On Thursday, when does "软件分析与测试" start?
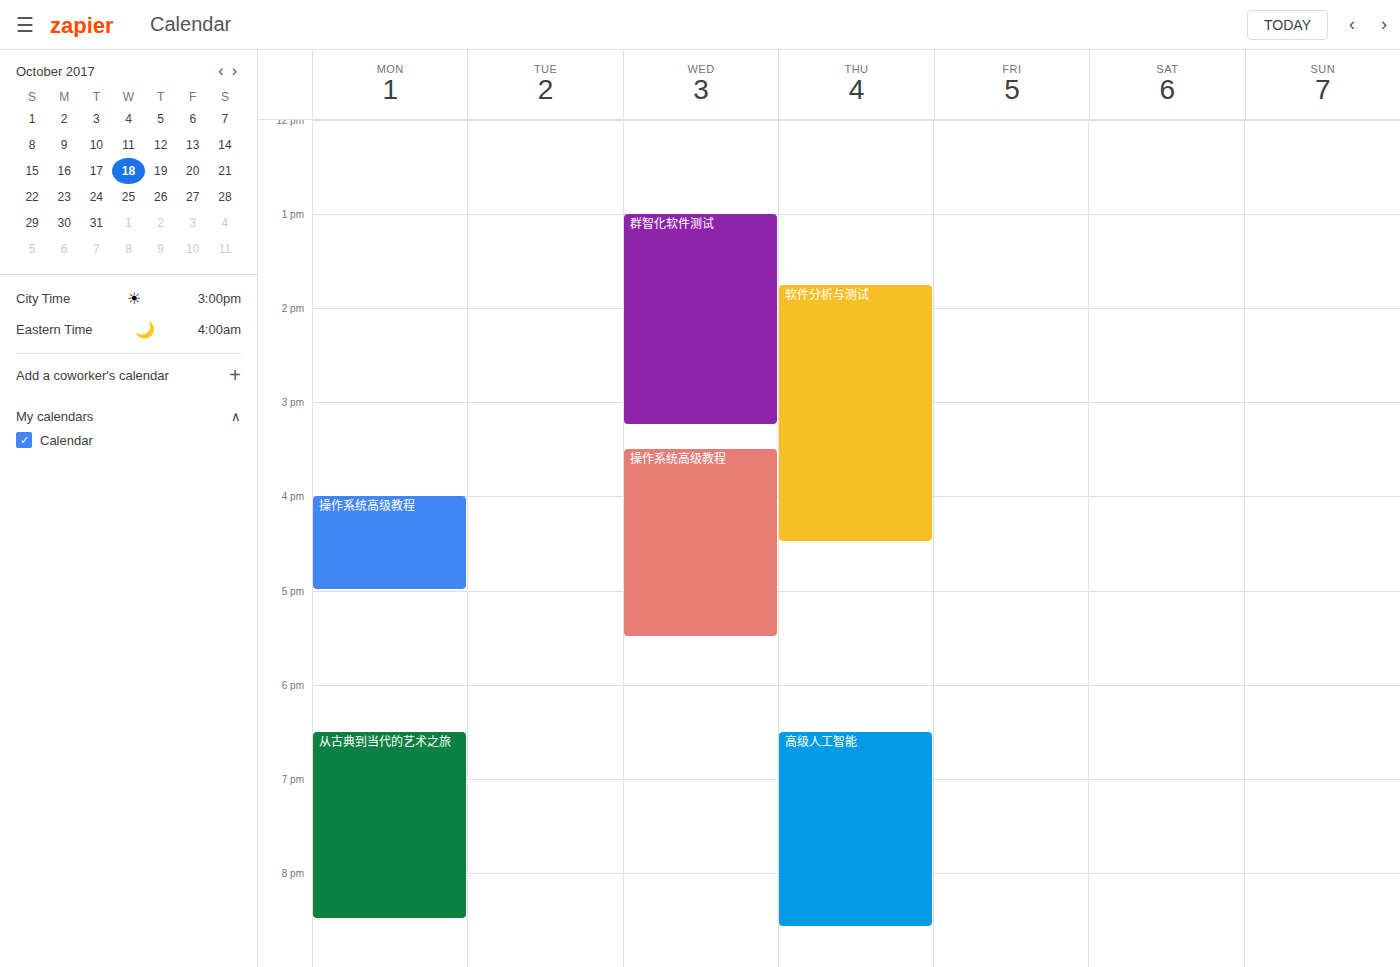
1:45 PM